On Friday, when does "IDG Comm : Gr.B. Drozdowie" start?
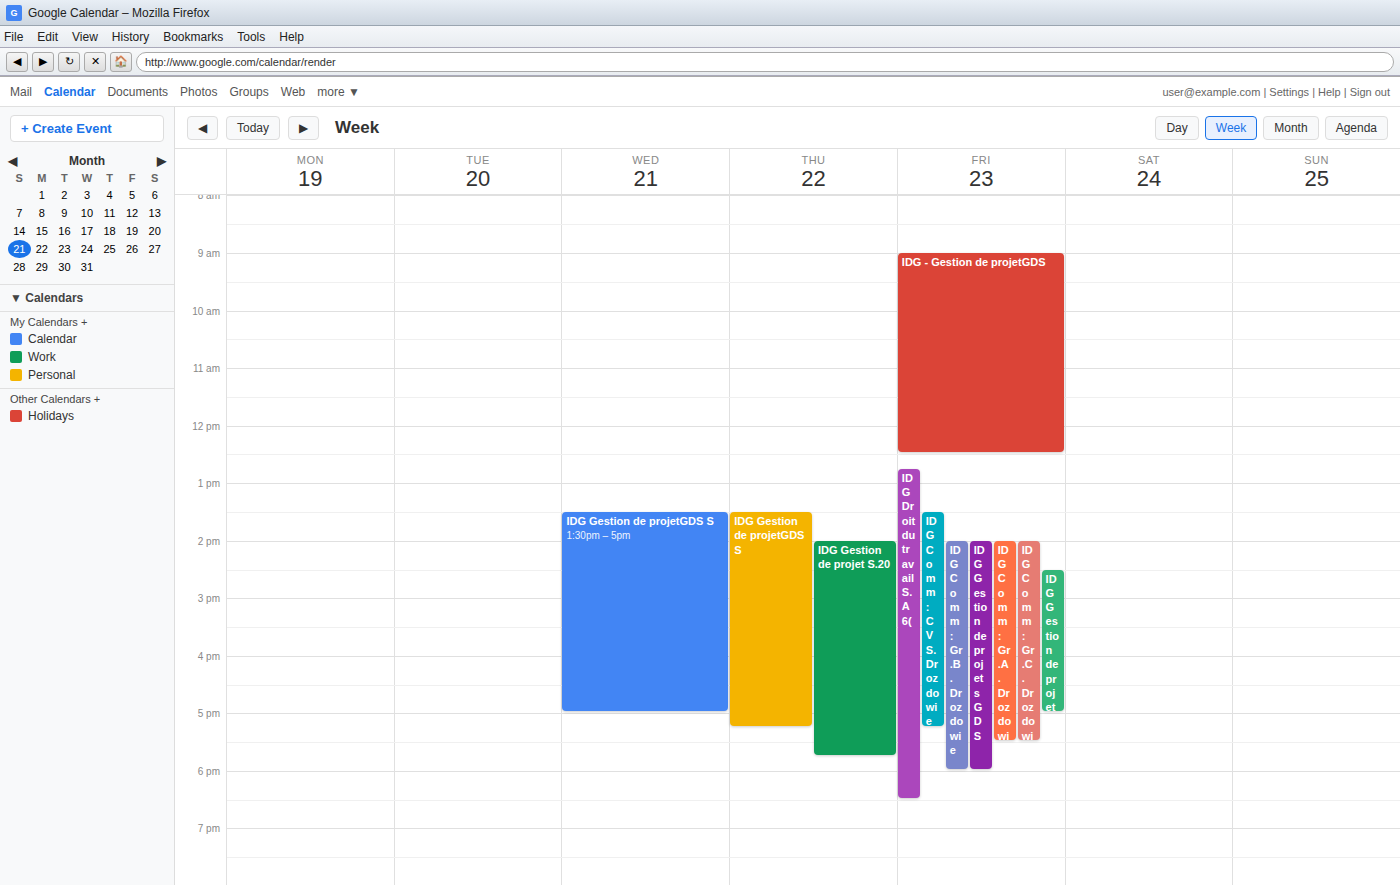
2:00 PM